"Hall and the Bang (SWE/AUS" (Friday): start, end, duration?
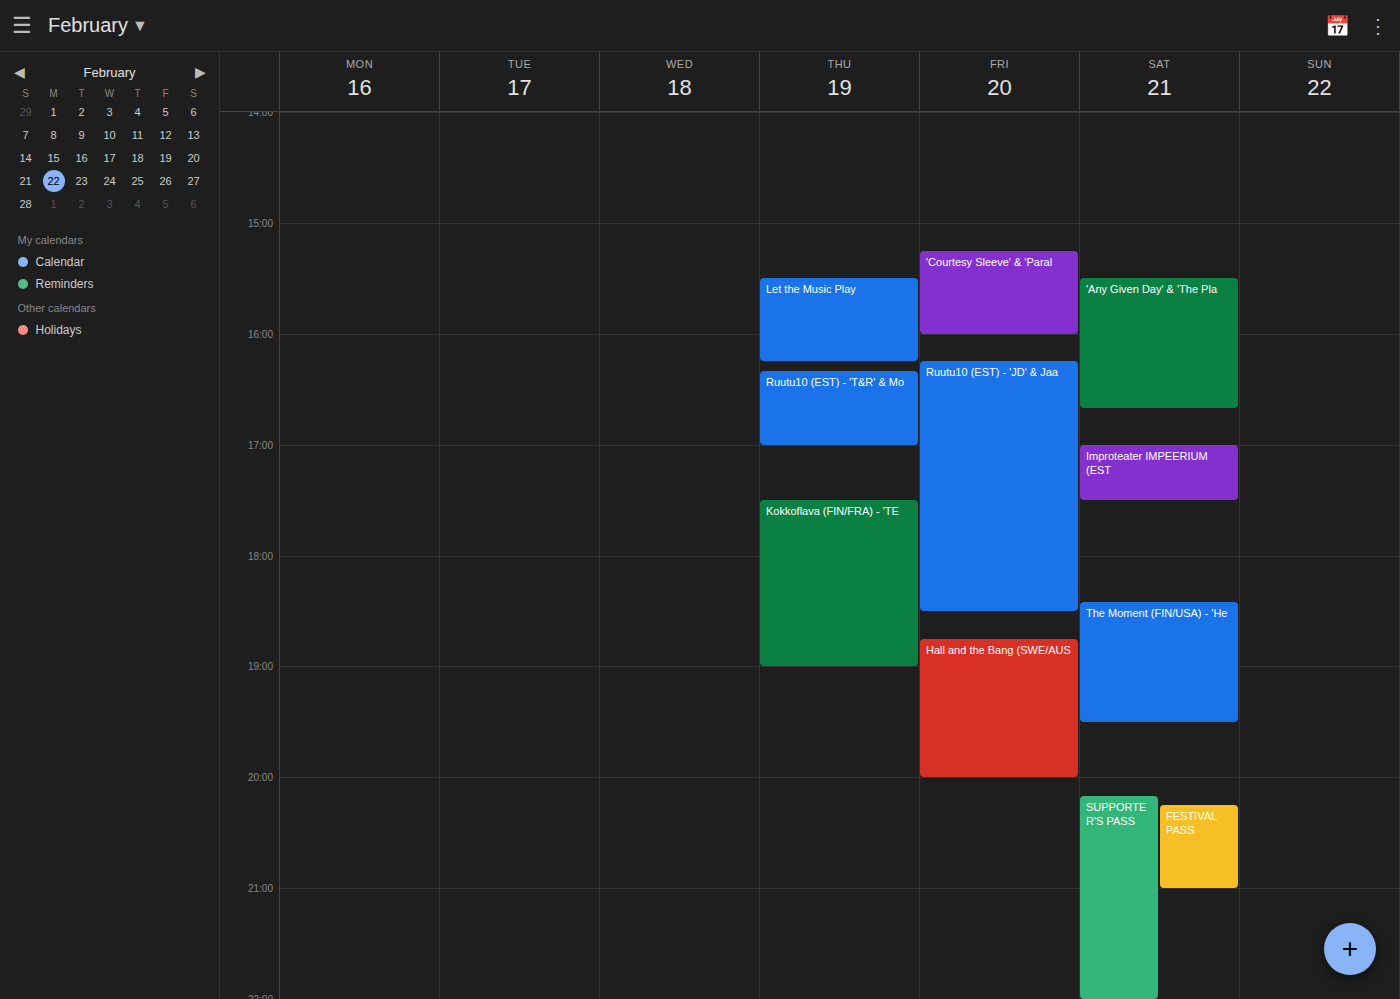
6:45 PM to 8:00 PM, 1 hour 15 minutes